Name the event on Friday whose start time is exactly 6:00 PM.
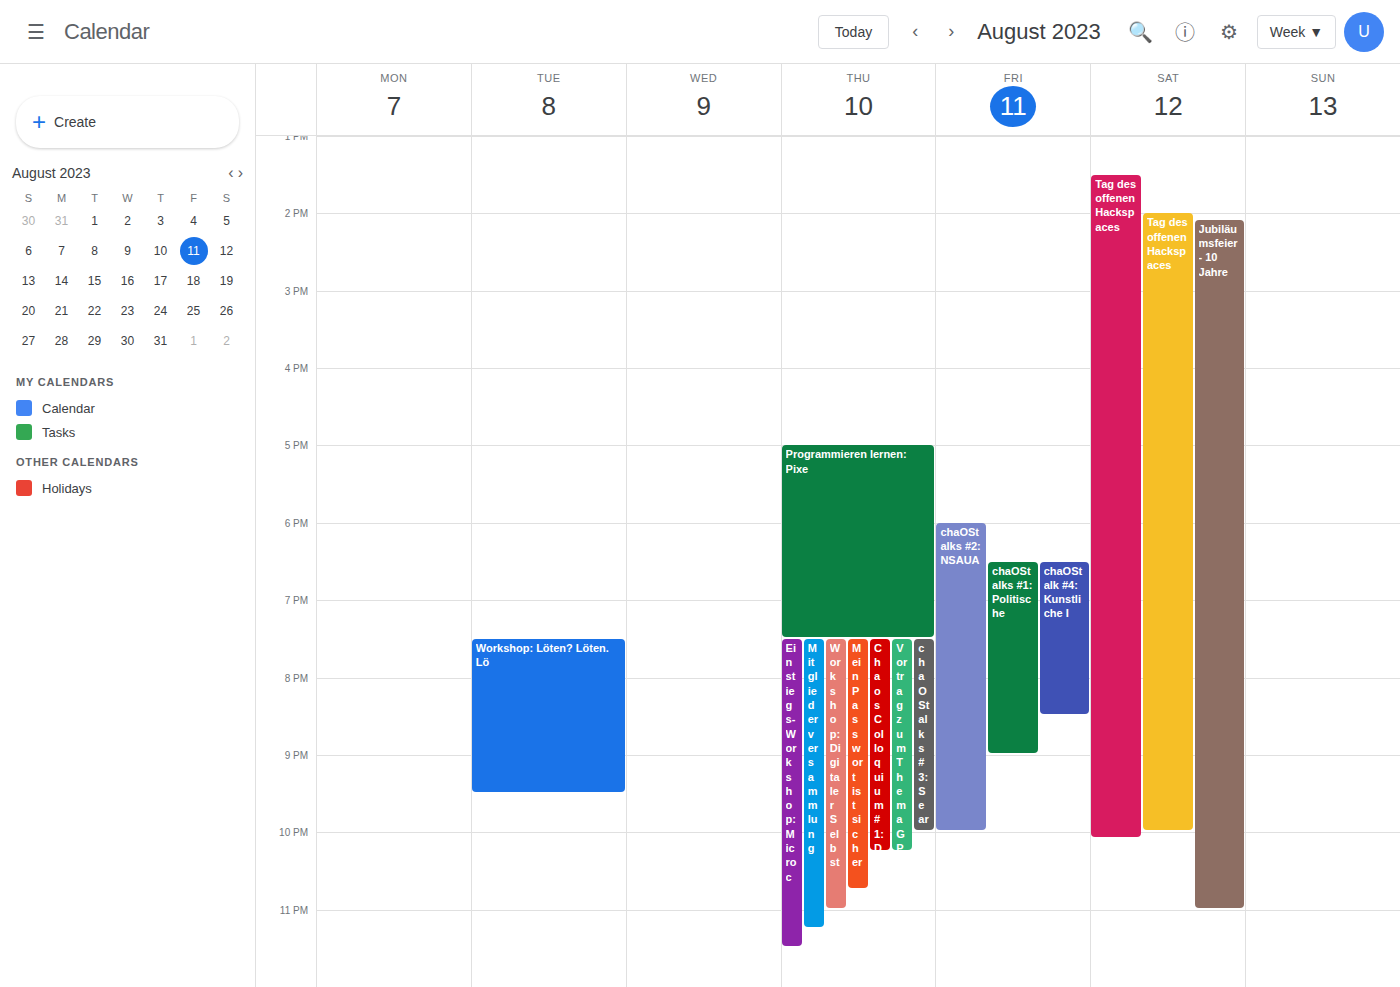
"chaOStalks #2: NSAUA"